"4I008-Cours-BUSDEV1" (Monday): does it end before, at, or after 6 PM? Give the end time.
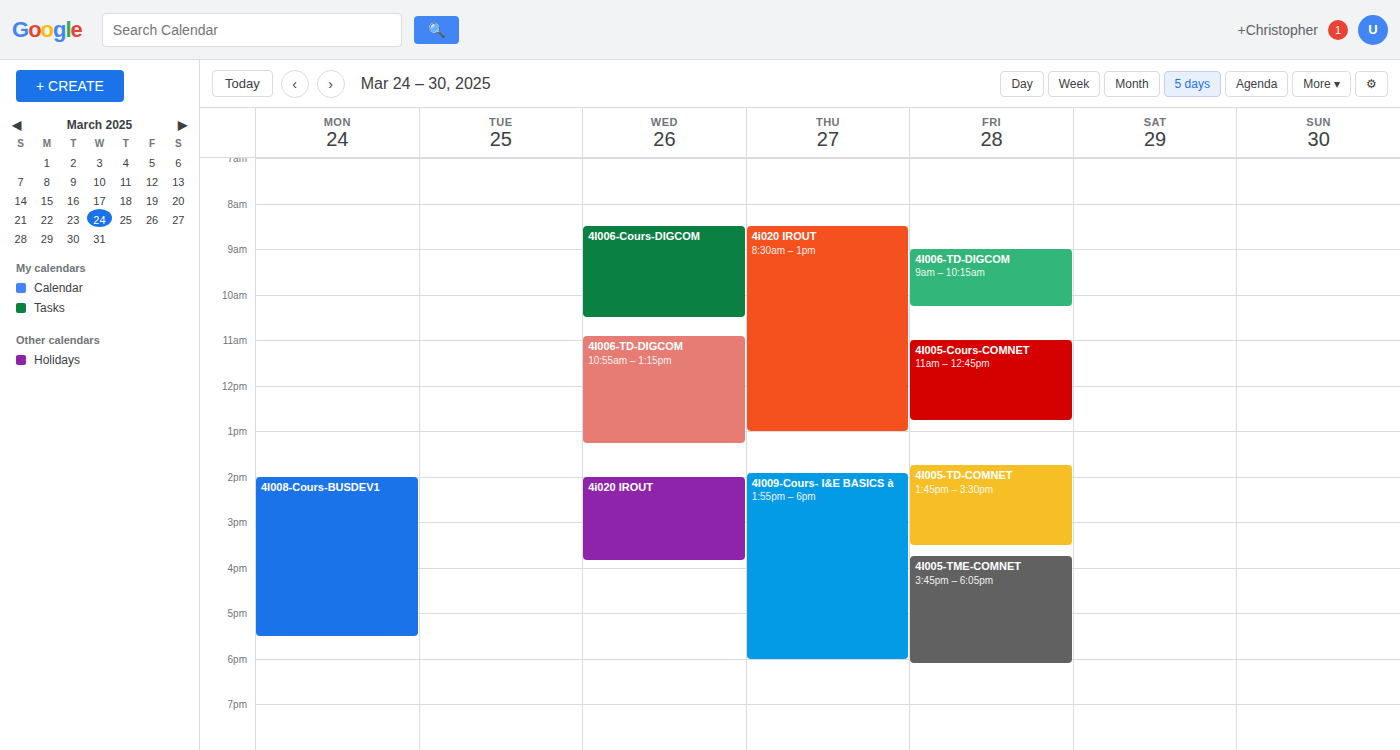
5:30 PM -- before 6 PM, 30 minutes above the 6 PM line.